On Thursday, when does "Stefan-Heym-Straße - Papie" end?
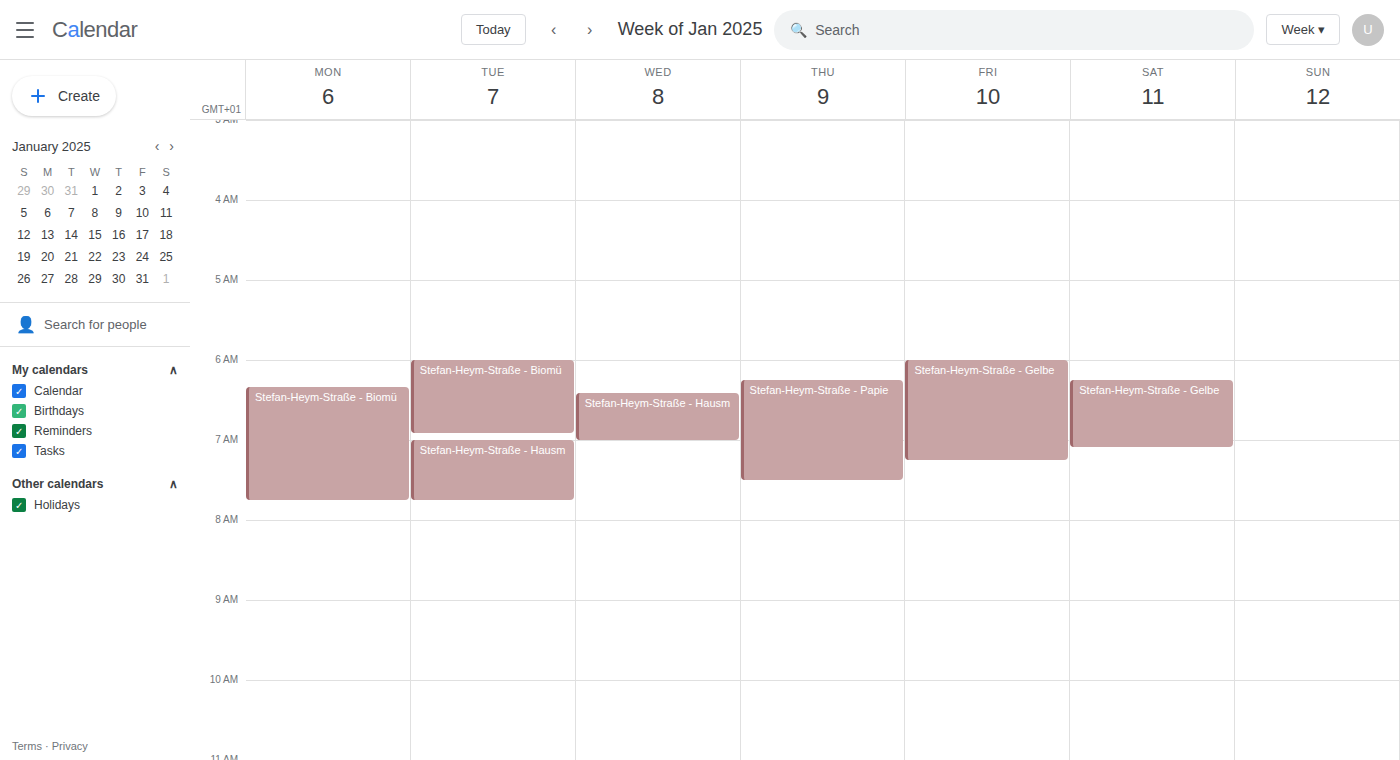
7:30 AM